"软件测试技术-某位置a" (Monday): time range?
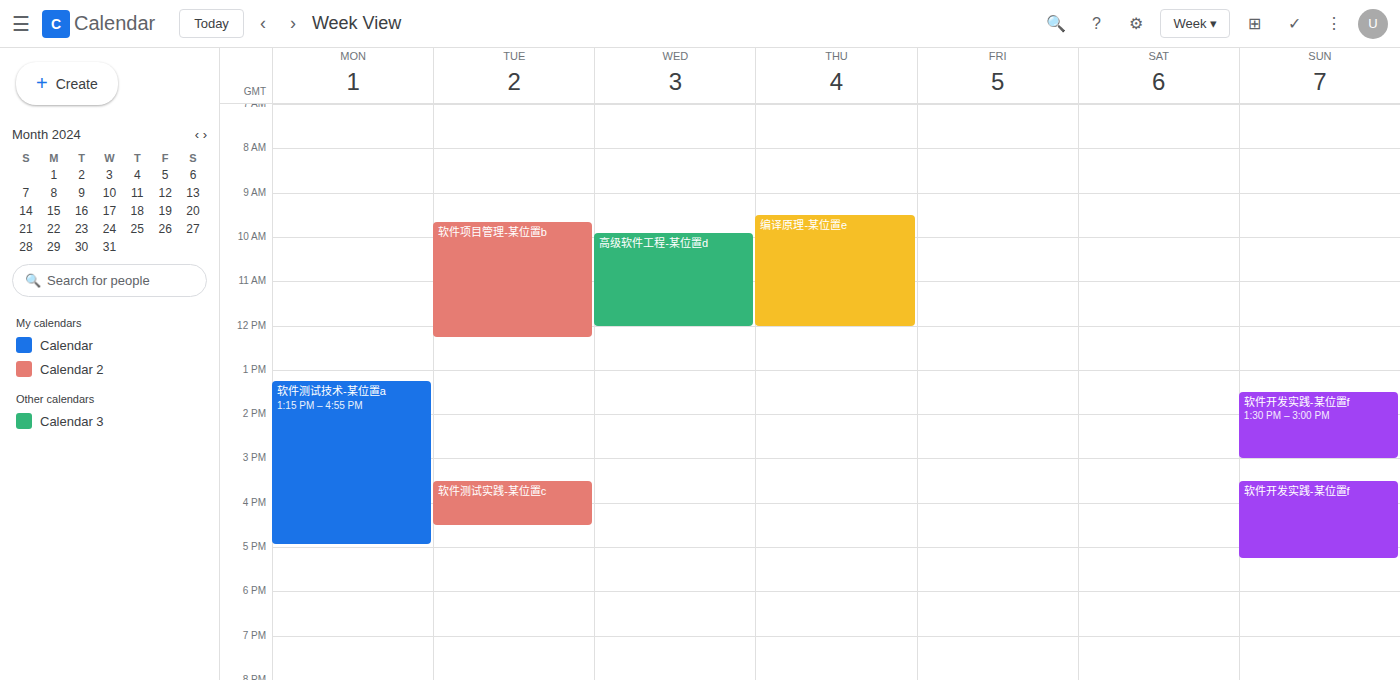
1:15 PM to 4:55 PM